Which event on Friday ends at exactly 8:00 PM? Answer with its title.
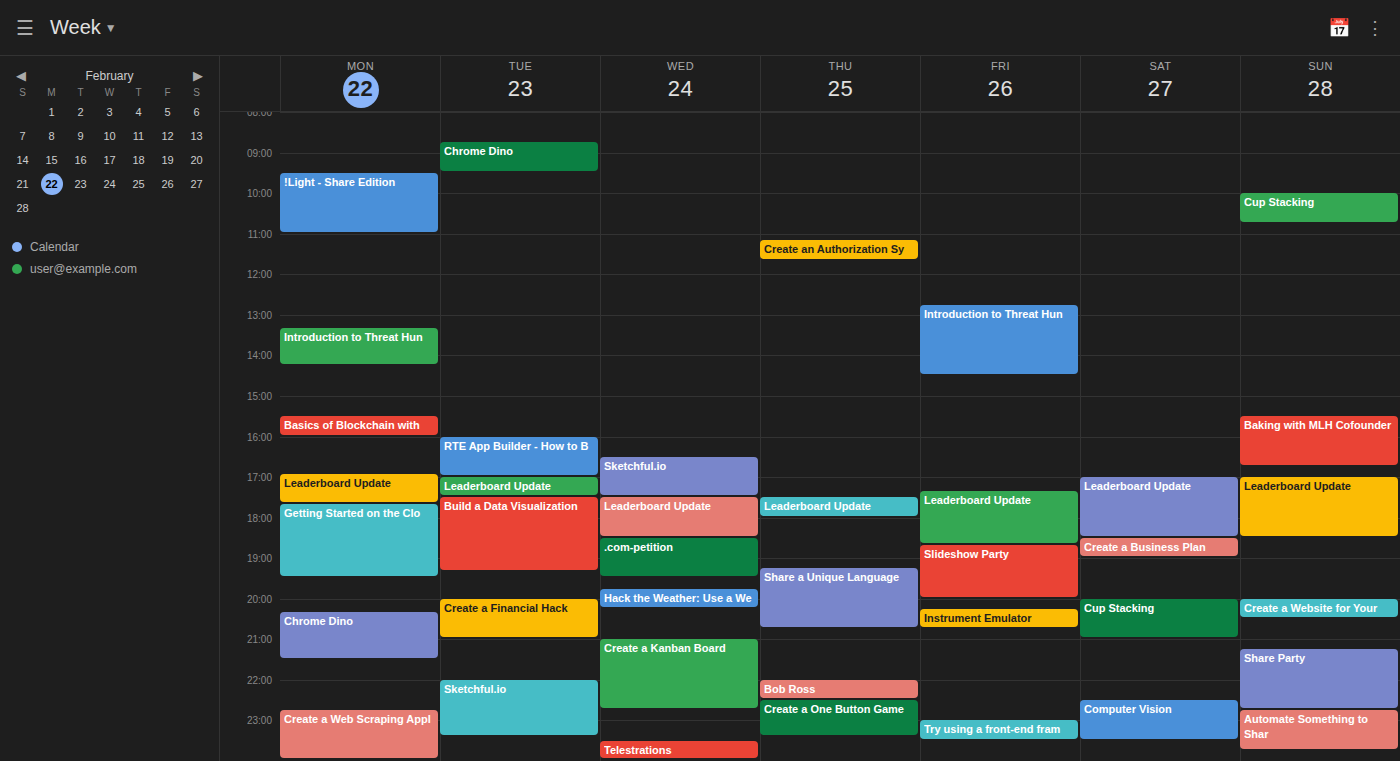
"Slideshow Party"